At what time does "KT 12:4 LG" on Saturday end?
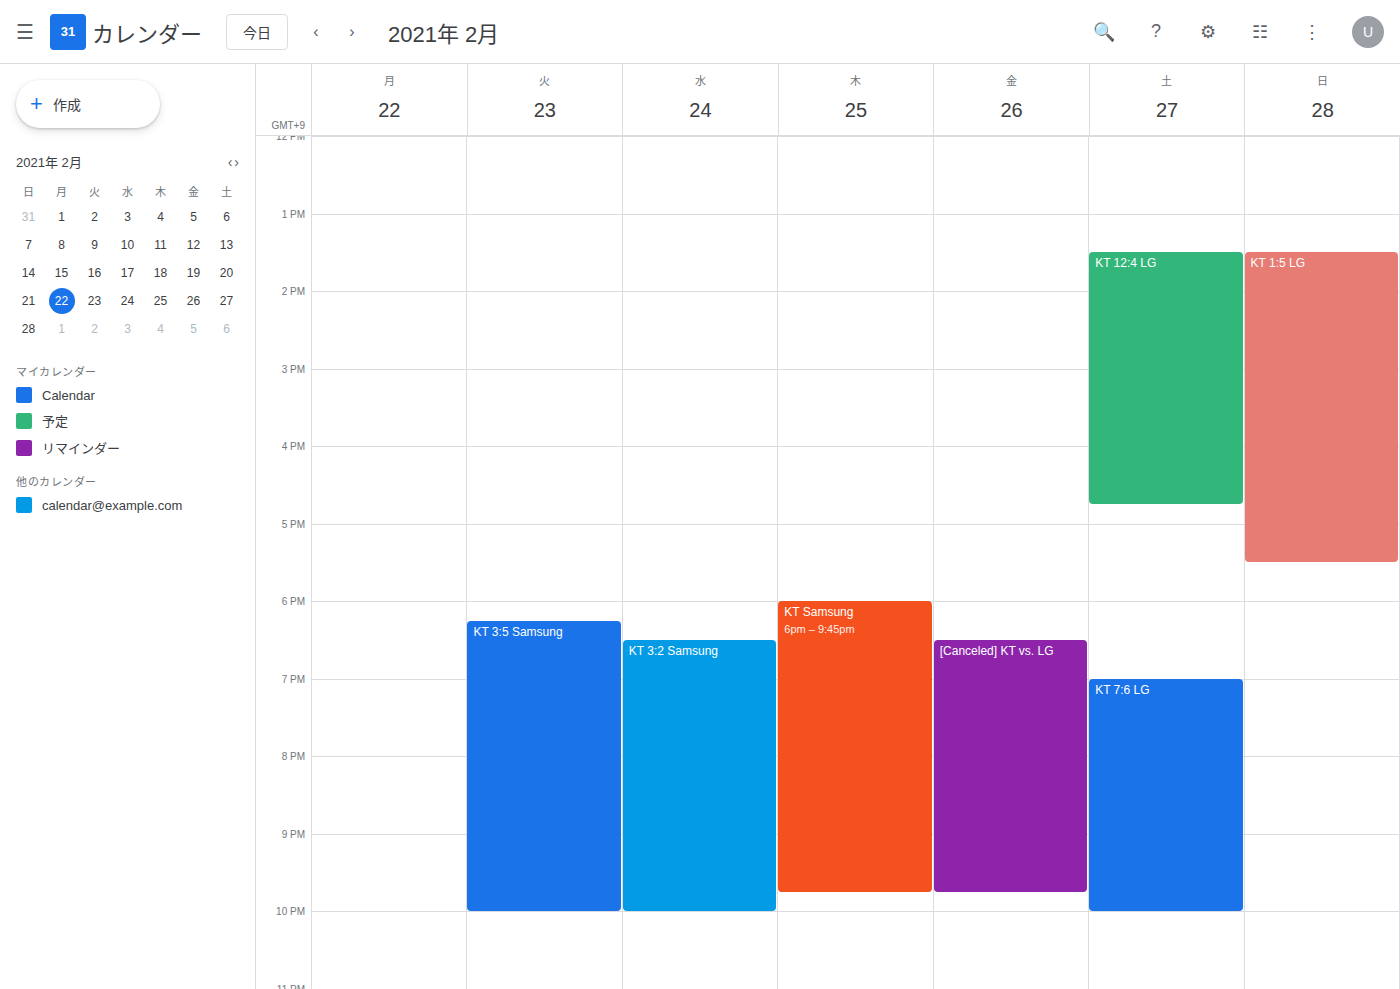
4:45 PM